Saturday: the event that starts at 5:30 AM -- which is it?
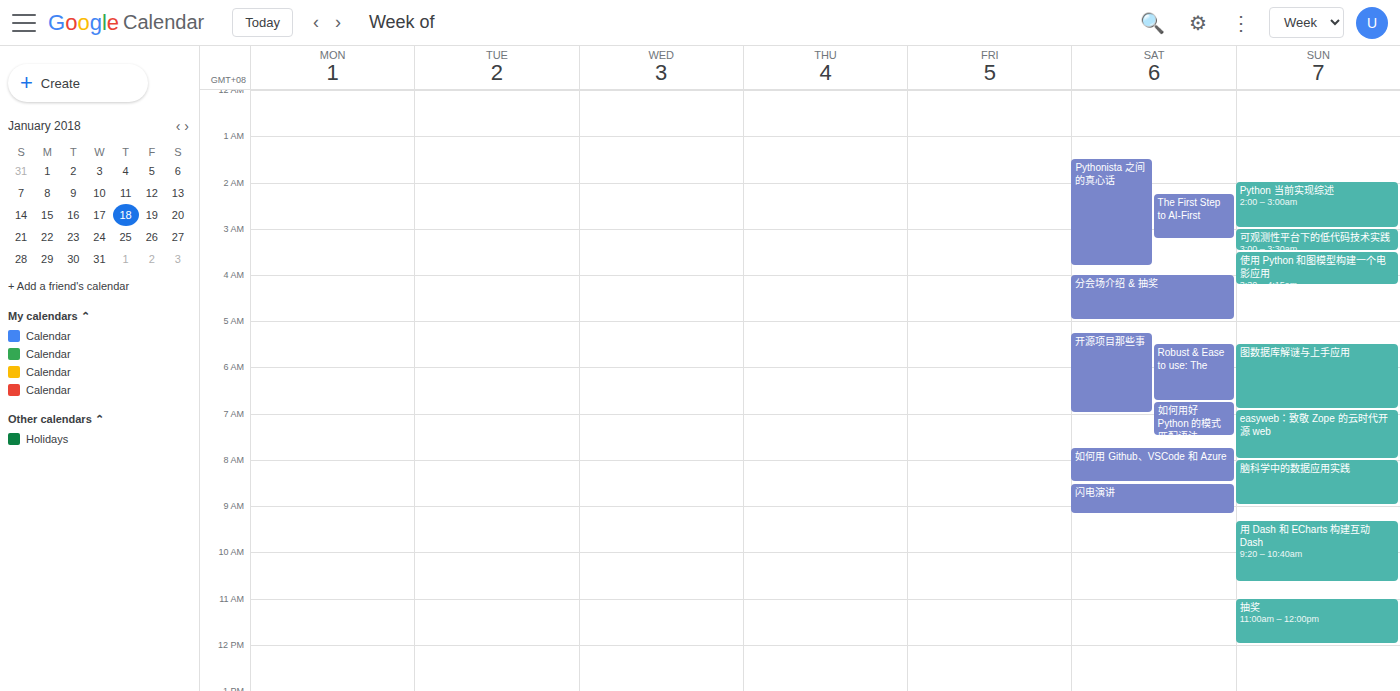
"Robust & Ease to use: The"